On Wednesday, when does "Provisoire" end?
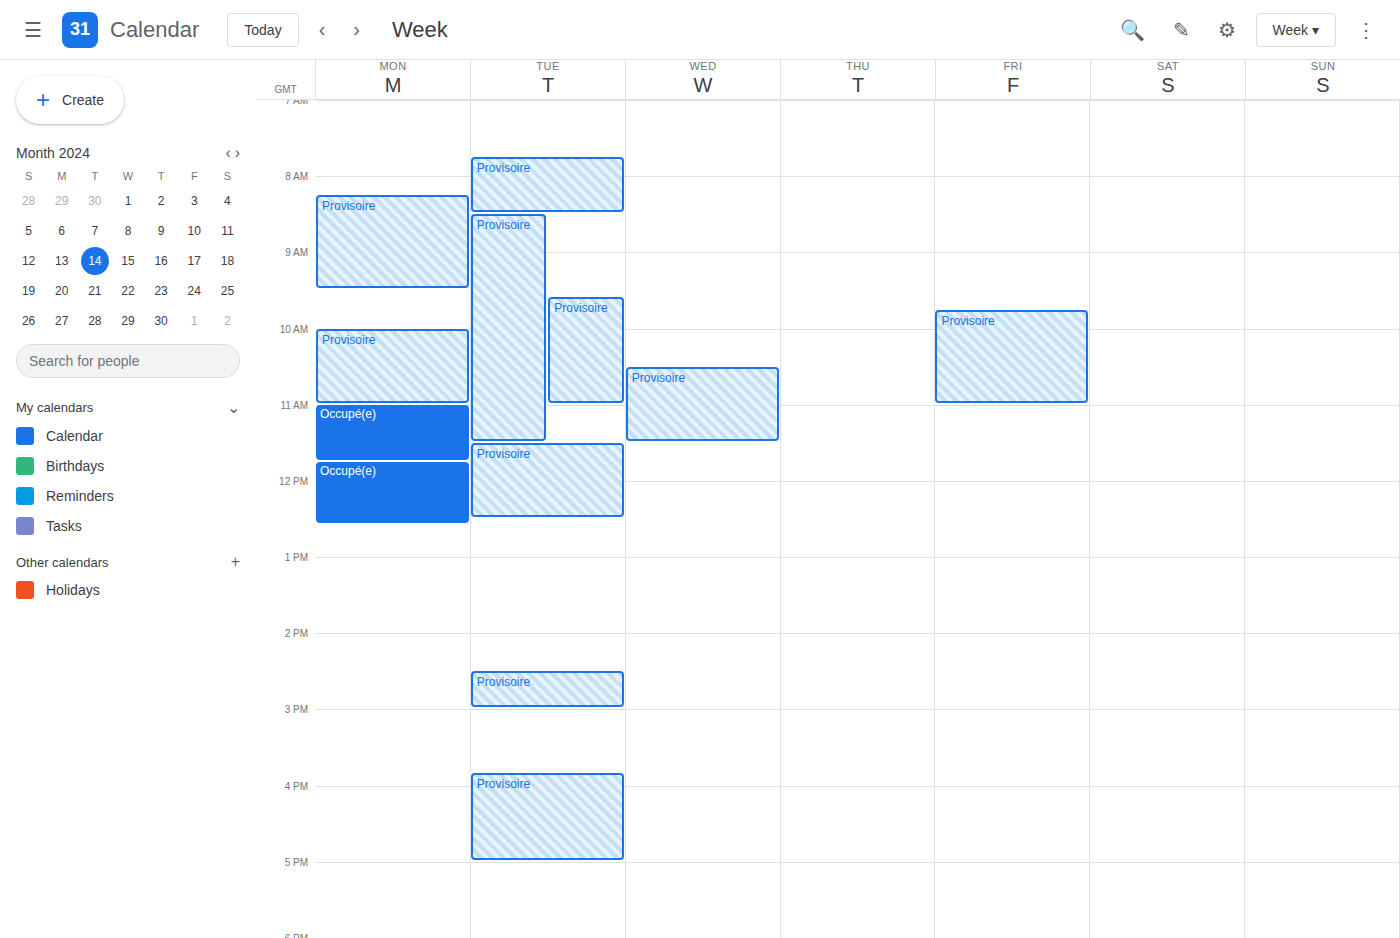
11:30 AM